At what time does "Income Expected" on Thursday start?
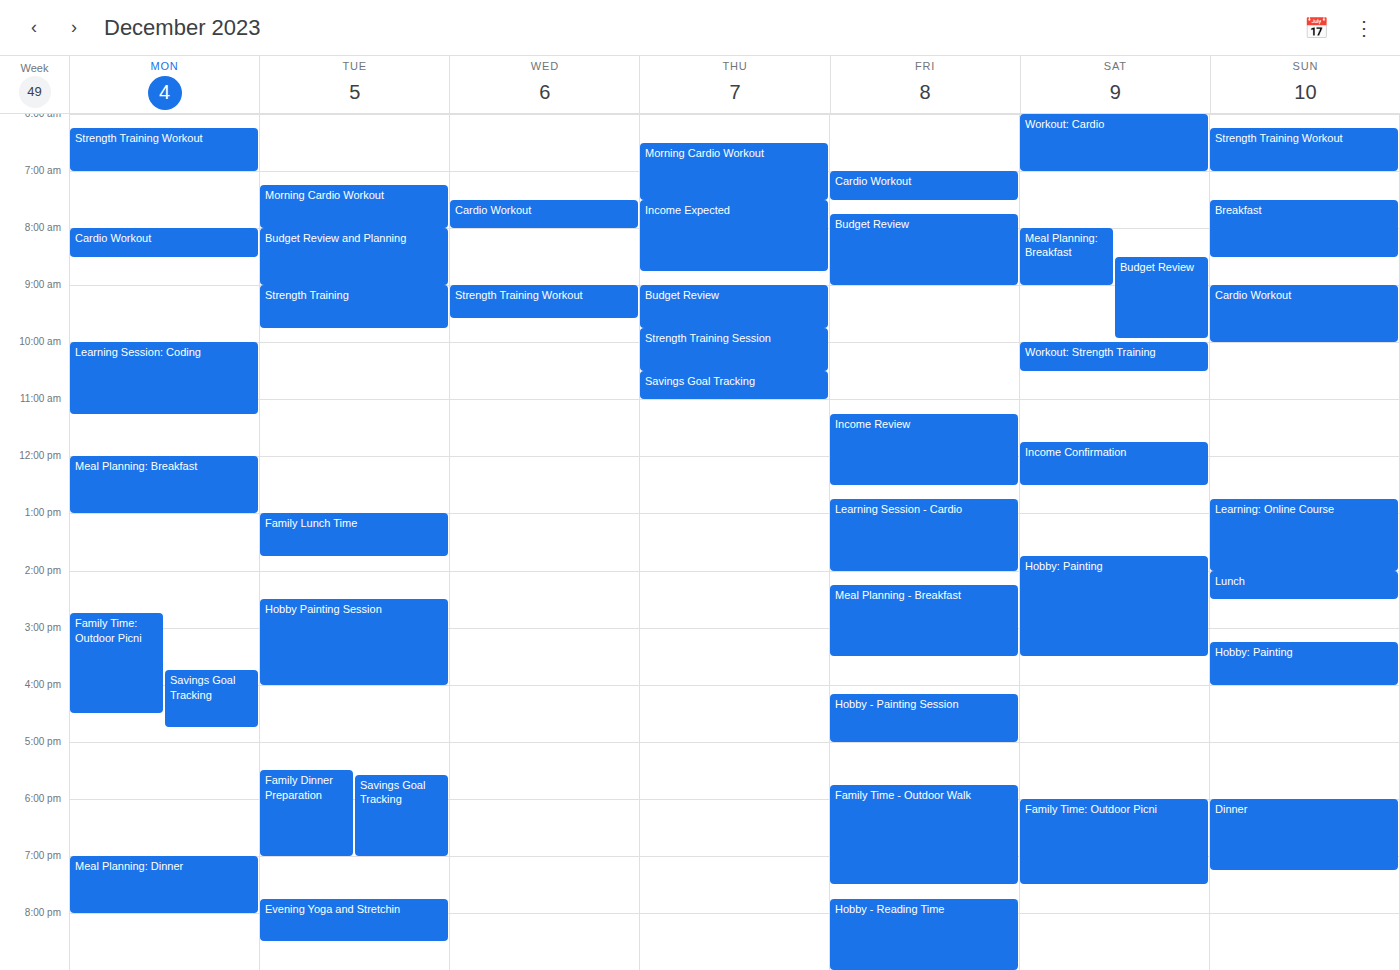
7:30 AM